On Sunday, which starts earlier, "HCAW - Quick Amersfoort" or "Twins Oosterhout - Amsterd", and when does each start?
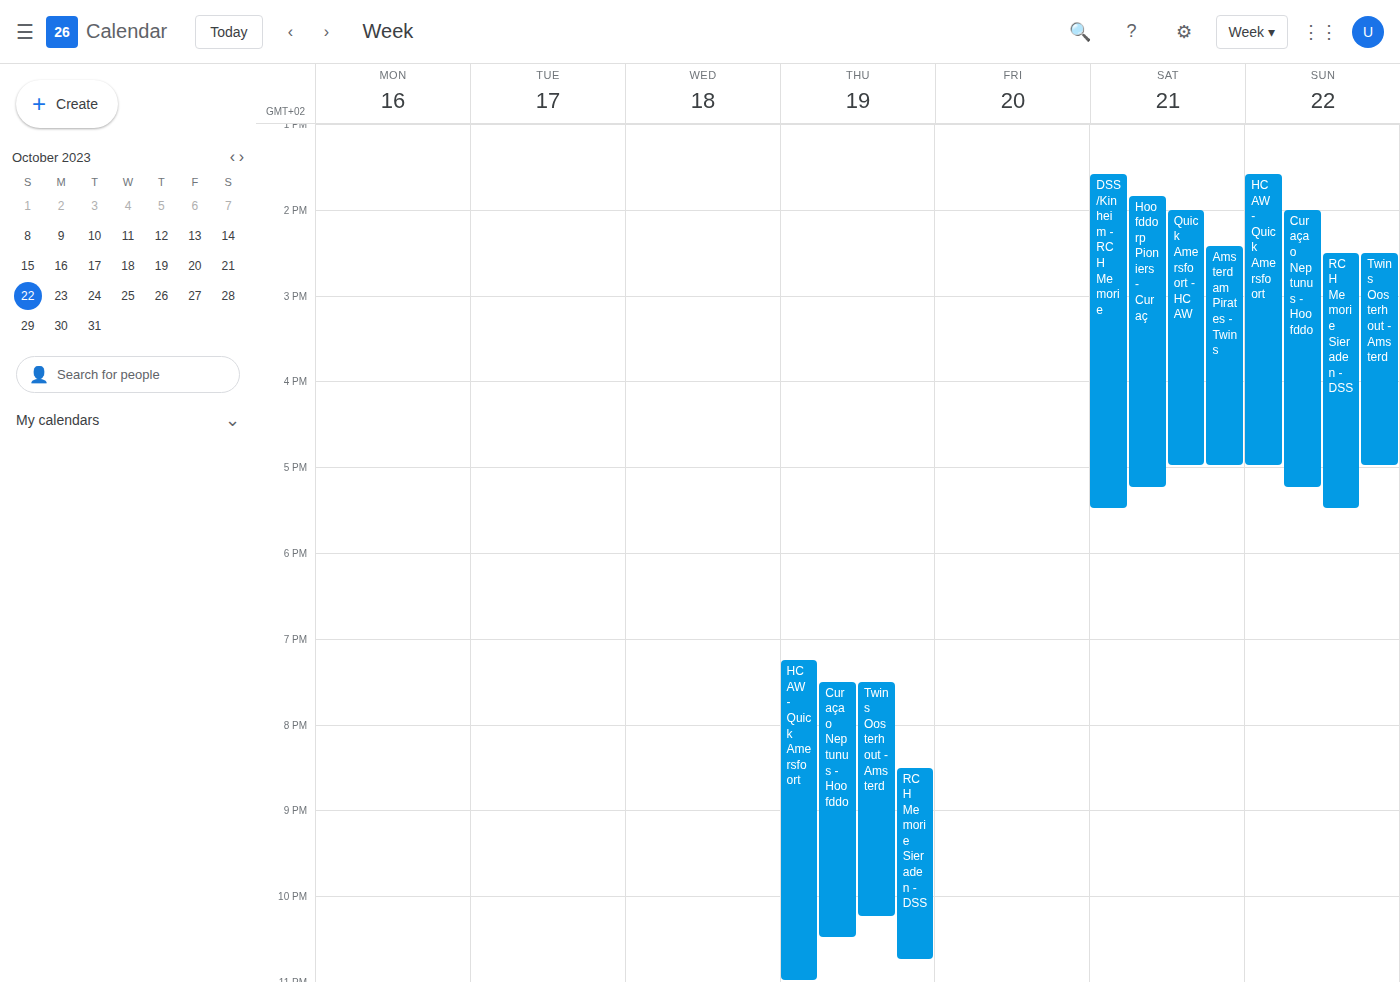
"HCAW - Quick Amersfoort" 1:35 PM; "Twins Oosterhout - Amsterd" 2:30 PM.